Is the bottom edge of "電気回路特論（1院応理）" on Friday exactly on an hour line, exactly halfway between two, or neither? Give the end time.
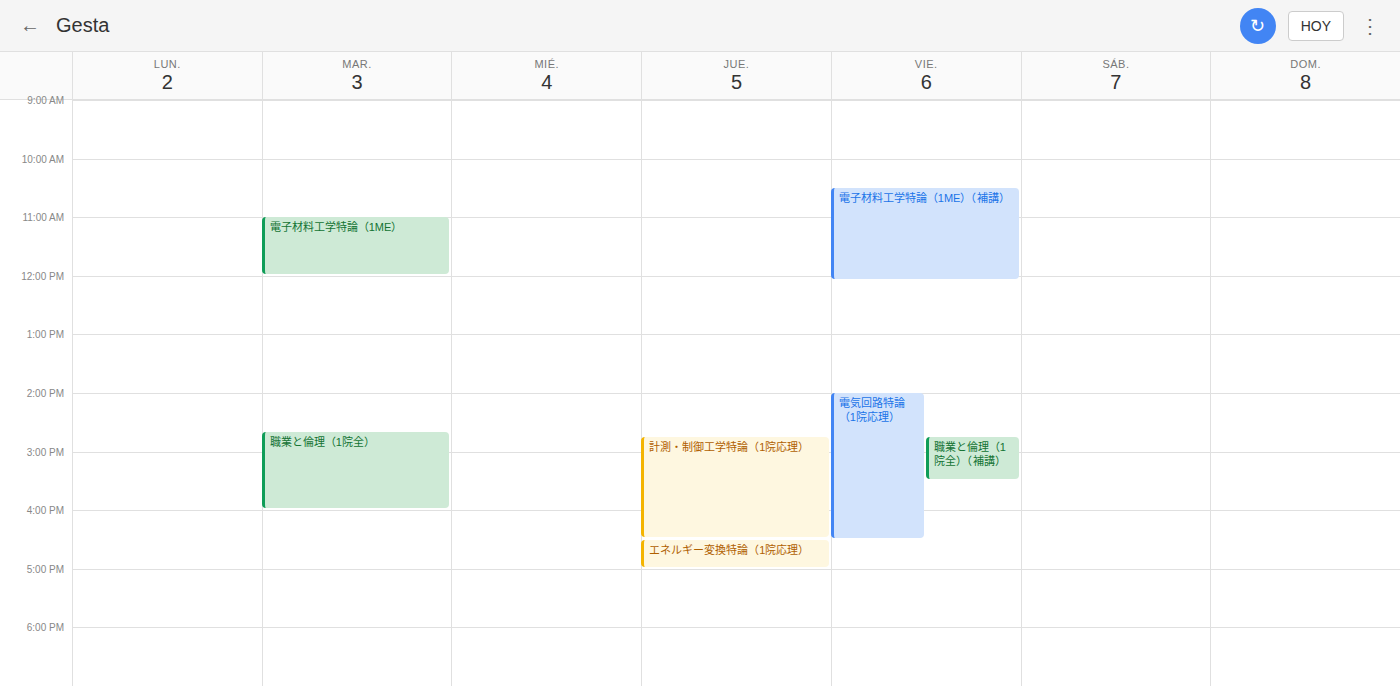
4:30 PM -- halfway between the 4 PM and 5 PM lines.